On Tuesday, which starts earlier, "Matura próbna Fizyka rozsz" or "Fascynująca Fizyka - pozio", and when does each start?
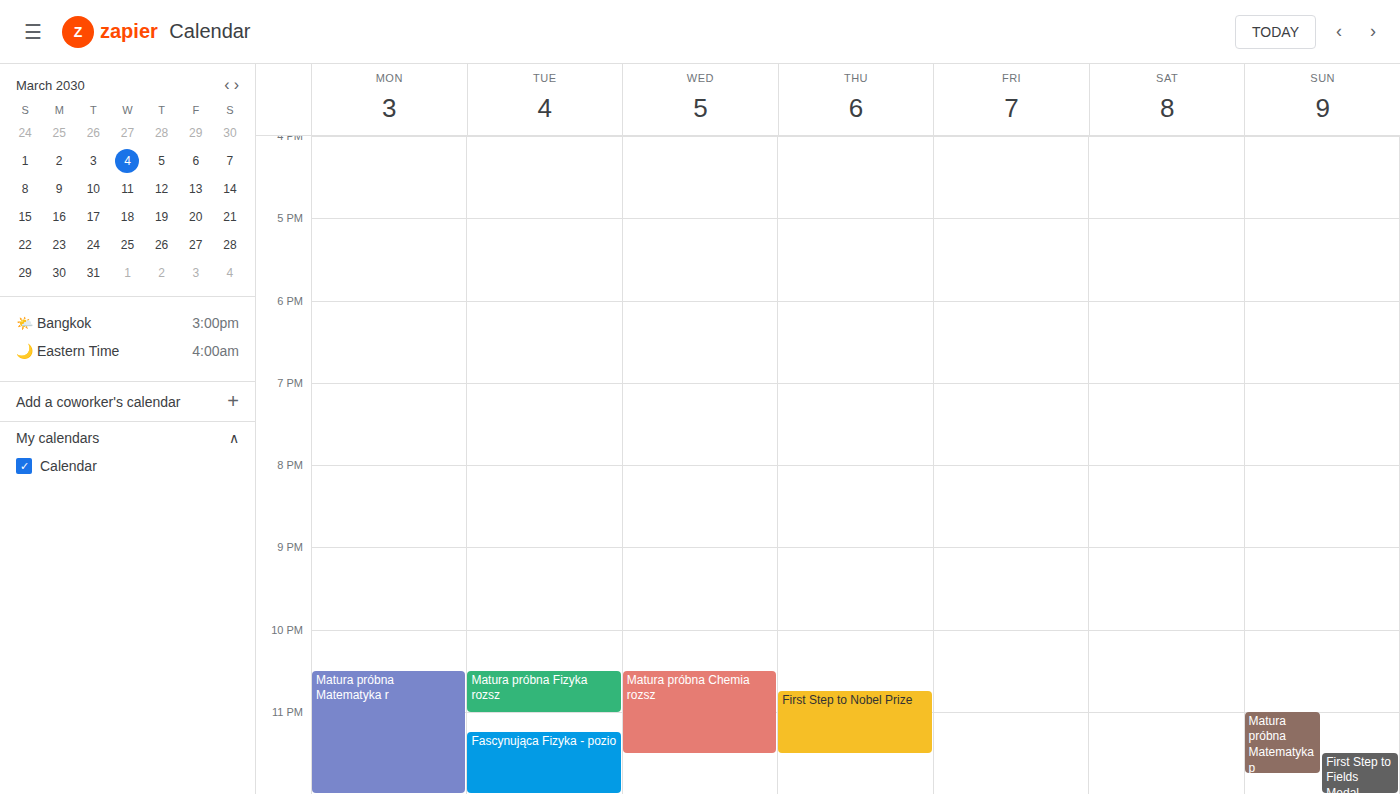
"Matura próbna Fizyka rozsz" 22:30; "Fascynująca Fizyka - pozio" 23:15.